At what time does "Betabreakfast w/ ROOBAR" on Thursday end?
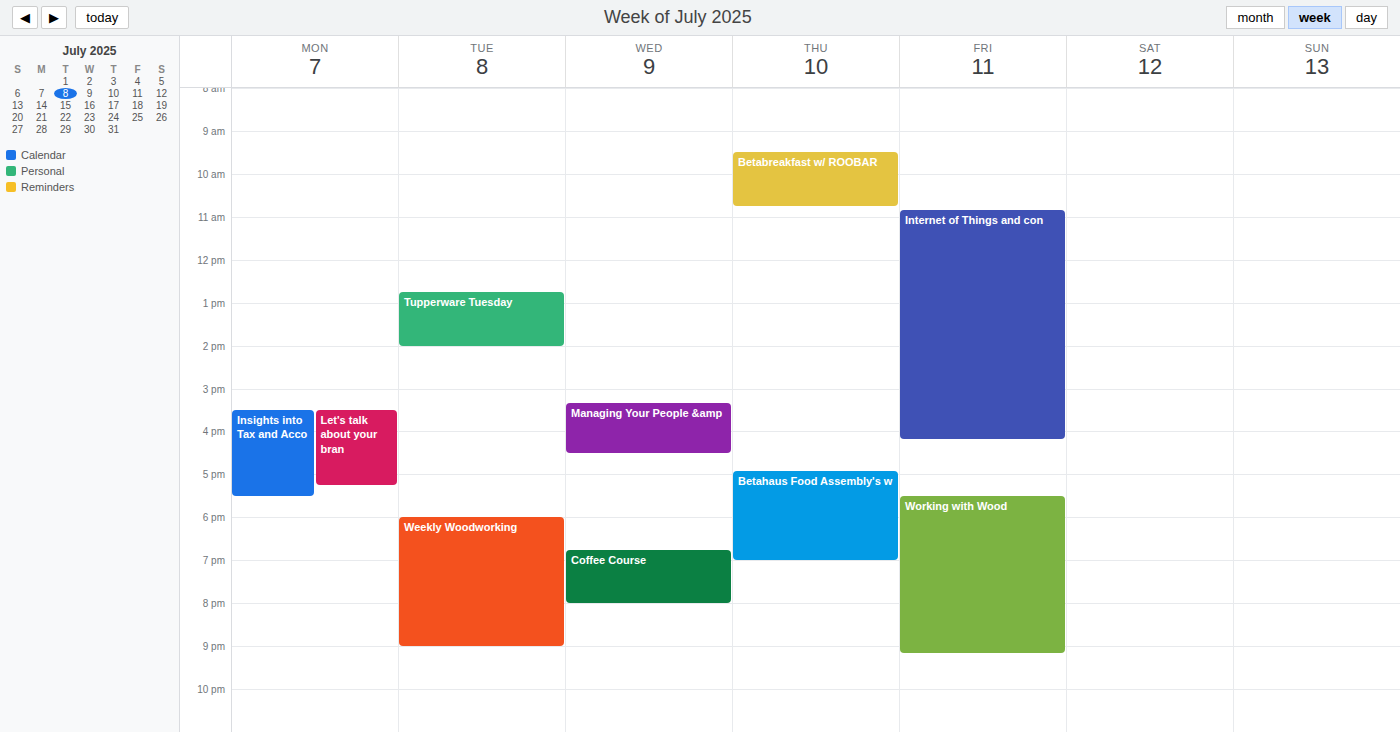
10:45